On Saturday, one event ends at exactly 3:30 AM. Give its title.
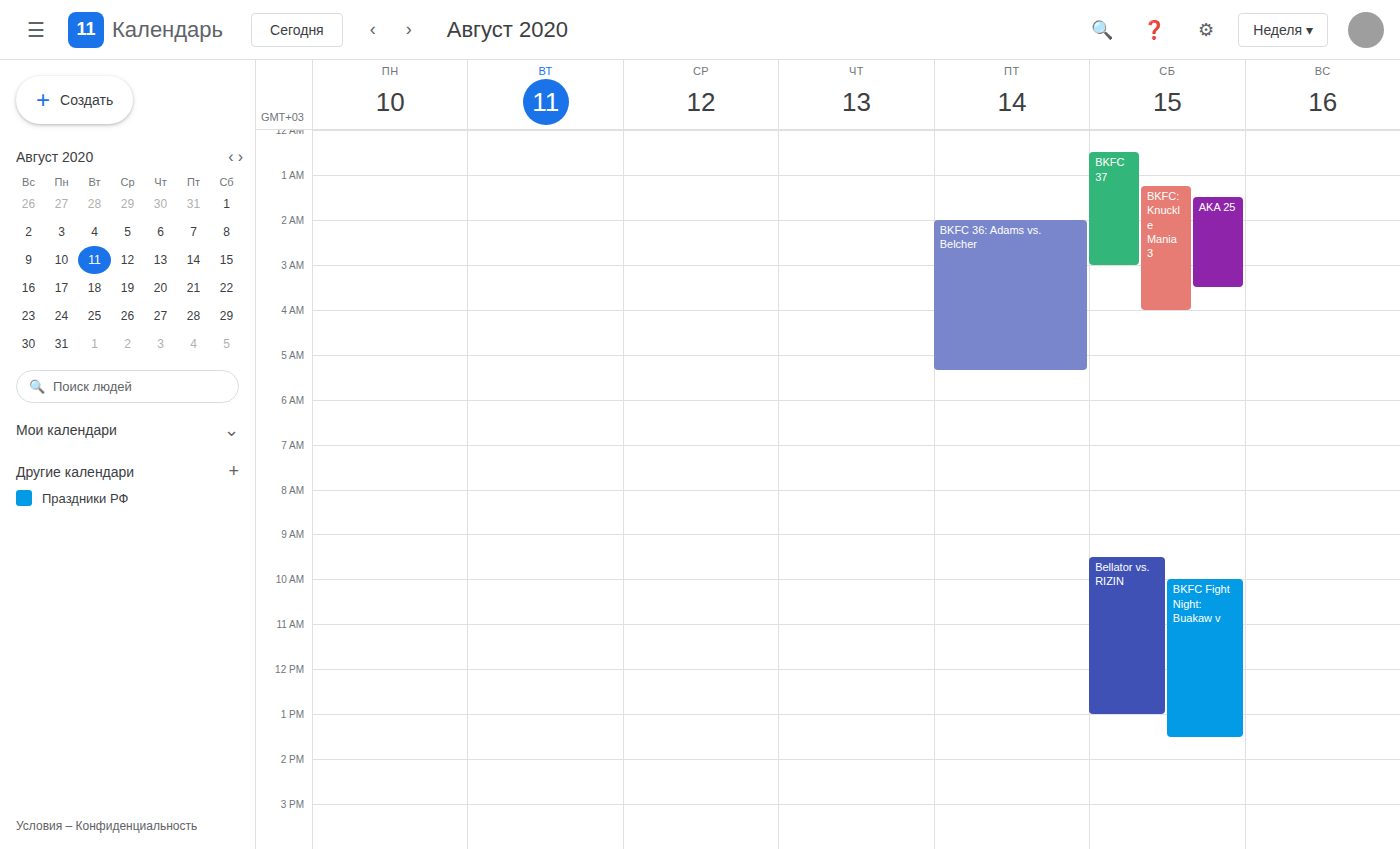
"AKA 25"